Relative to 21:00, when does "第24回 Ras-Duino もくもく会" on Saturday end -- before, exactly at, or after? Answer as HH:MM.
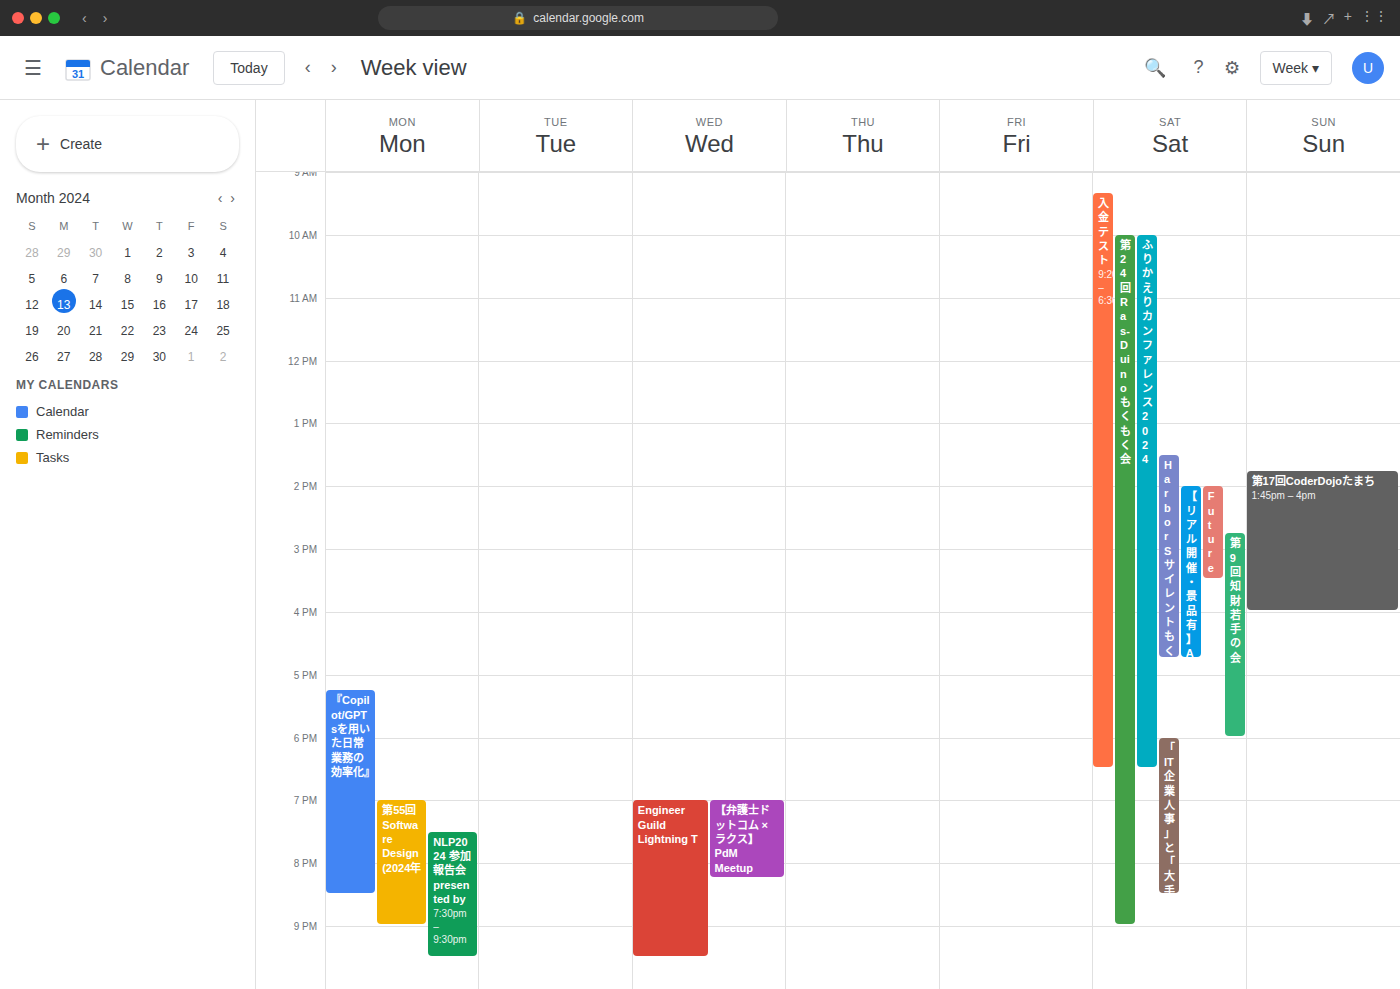
21:00 -- exactly at 21:00, on the 21:00 line.